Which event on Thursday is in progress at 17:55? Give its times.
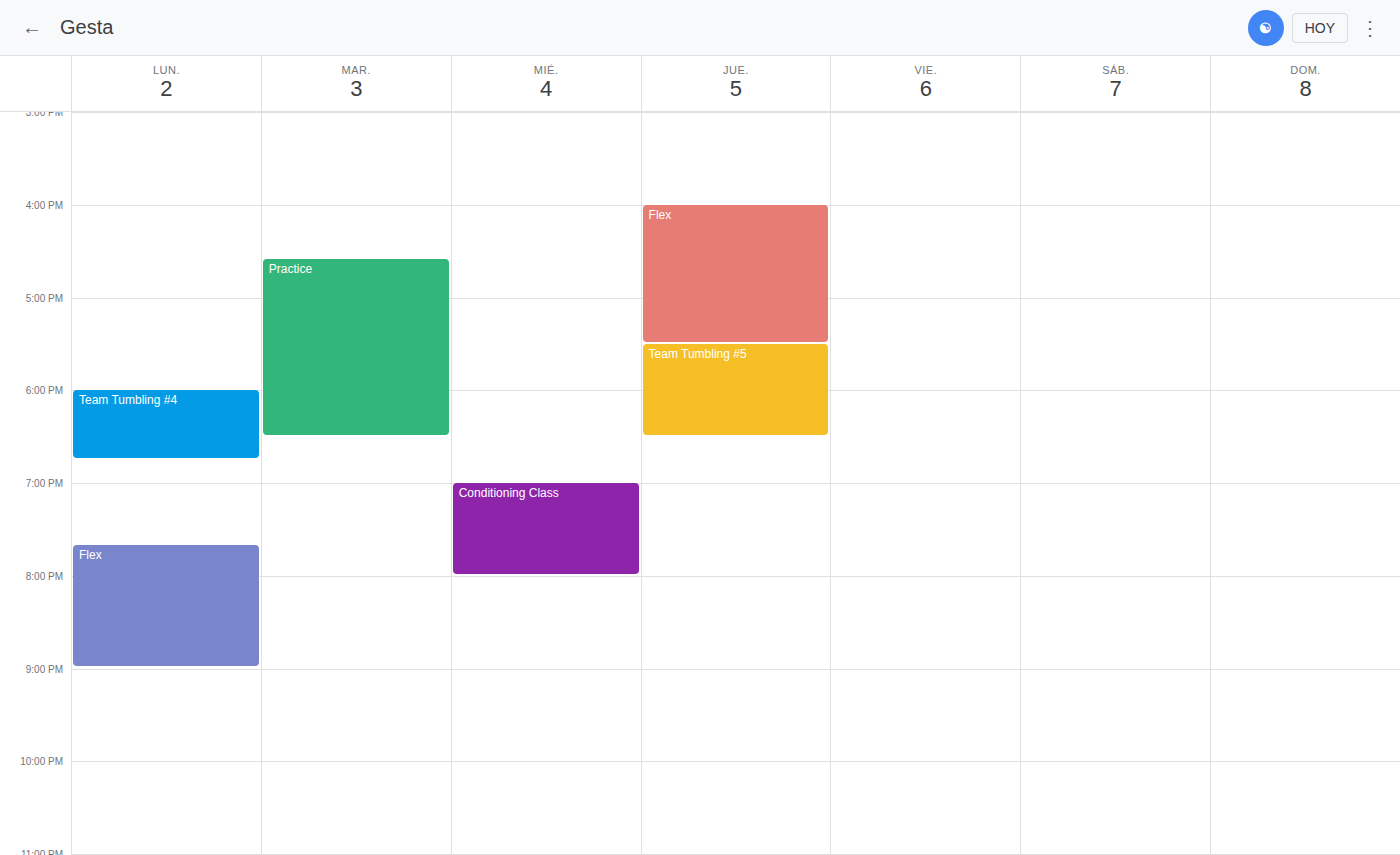
"Team Tumbling #5", 17:30 to 18:30